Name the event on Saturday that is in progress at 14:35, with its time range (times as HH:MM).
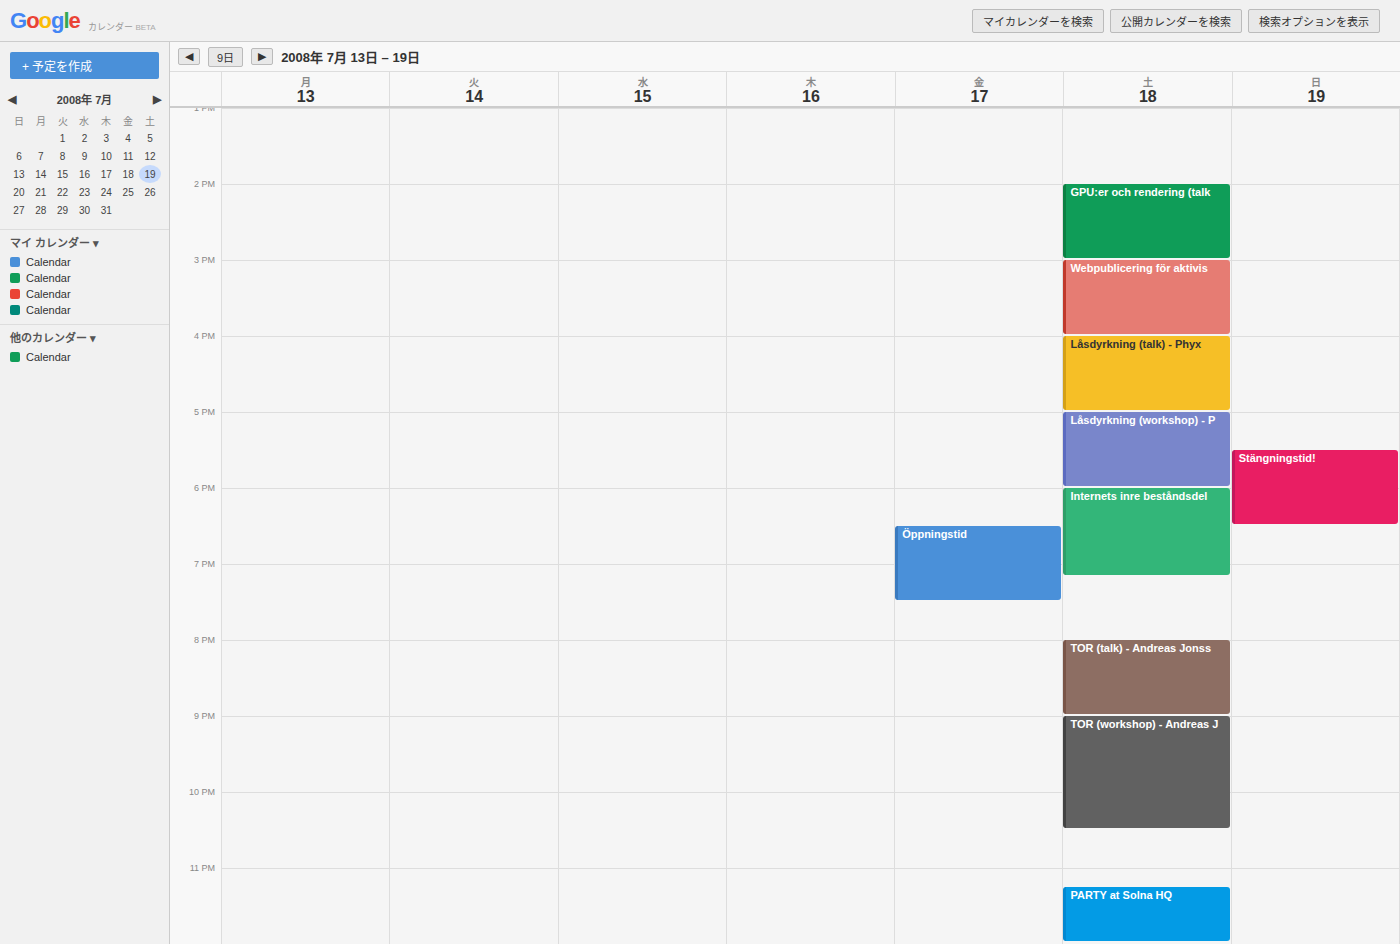
"GPU:er och rendering (talk", 14:00 to 15:00